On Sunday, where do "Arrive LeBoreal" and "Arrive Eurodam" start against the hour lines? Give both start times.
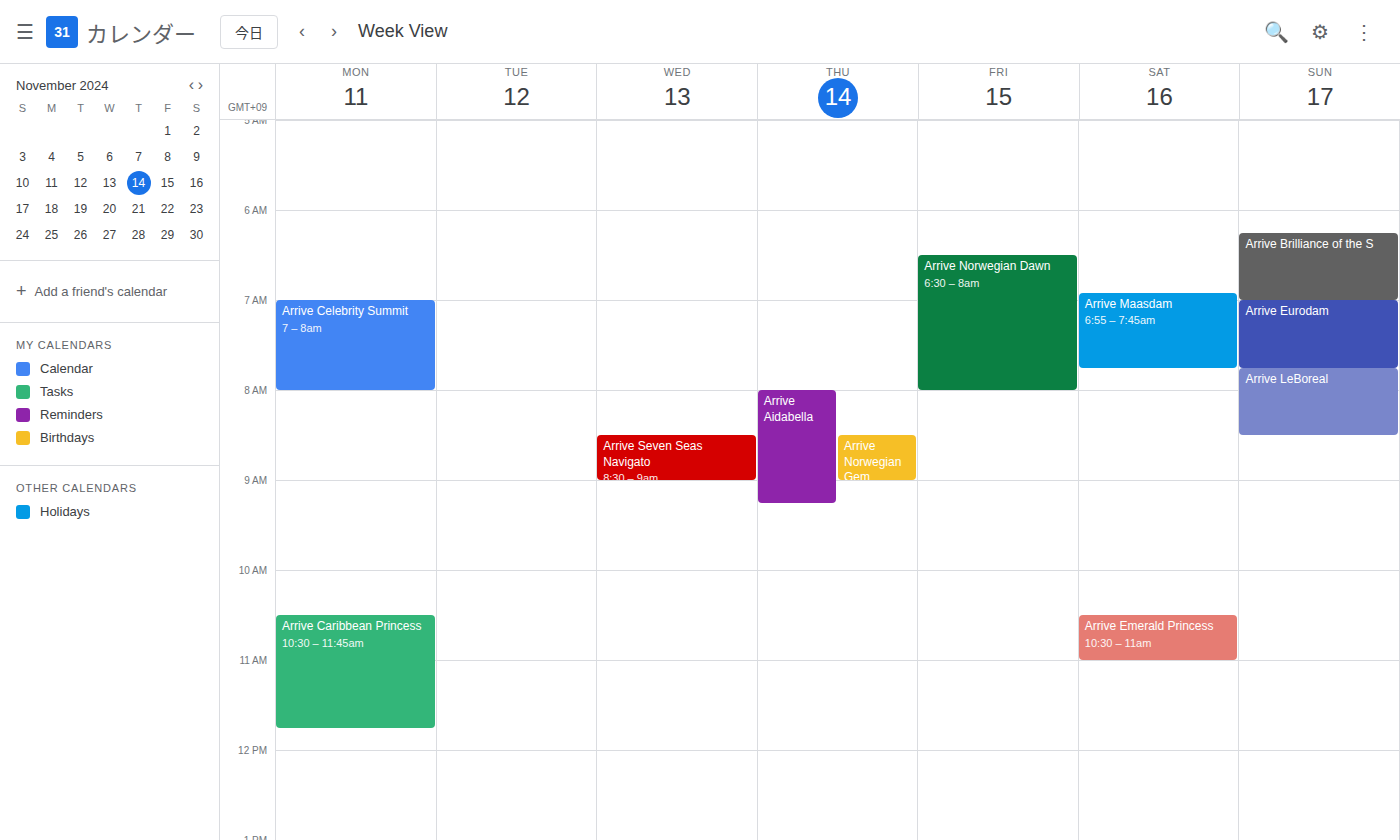
"Arrive LeBoreal": 7:45 AM, neither: three quarters of the way from the 7 AM line to the 8 AM line. "Arrive Eurodam": 7:00 AM, exactly on the 7 AM line.